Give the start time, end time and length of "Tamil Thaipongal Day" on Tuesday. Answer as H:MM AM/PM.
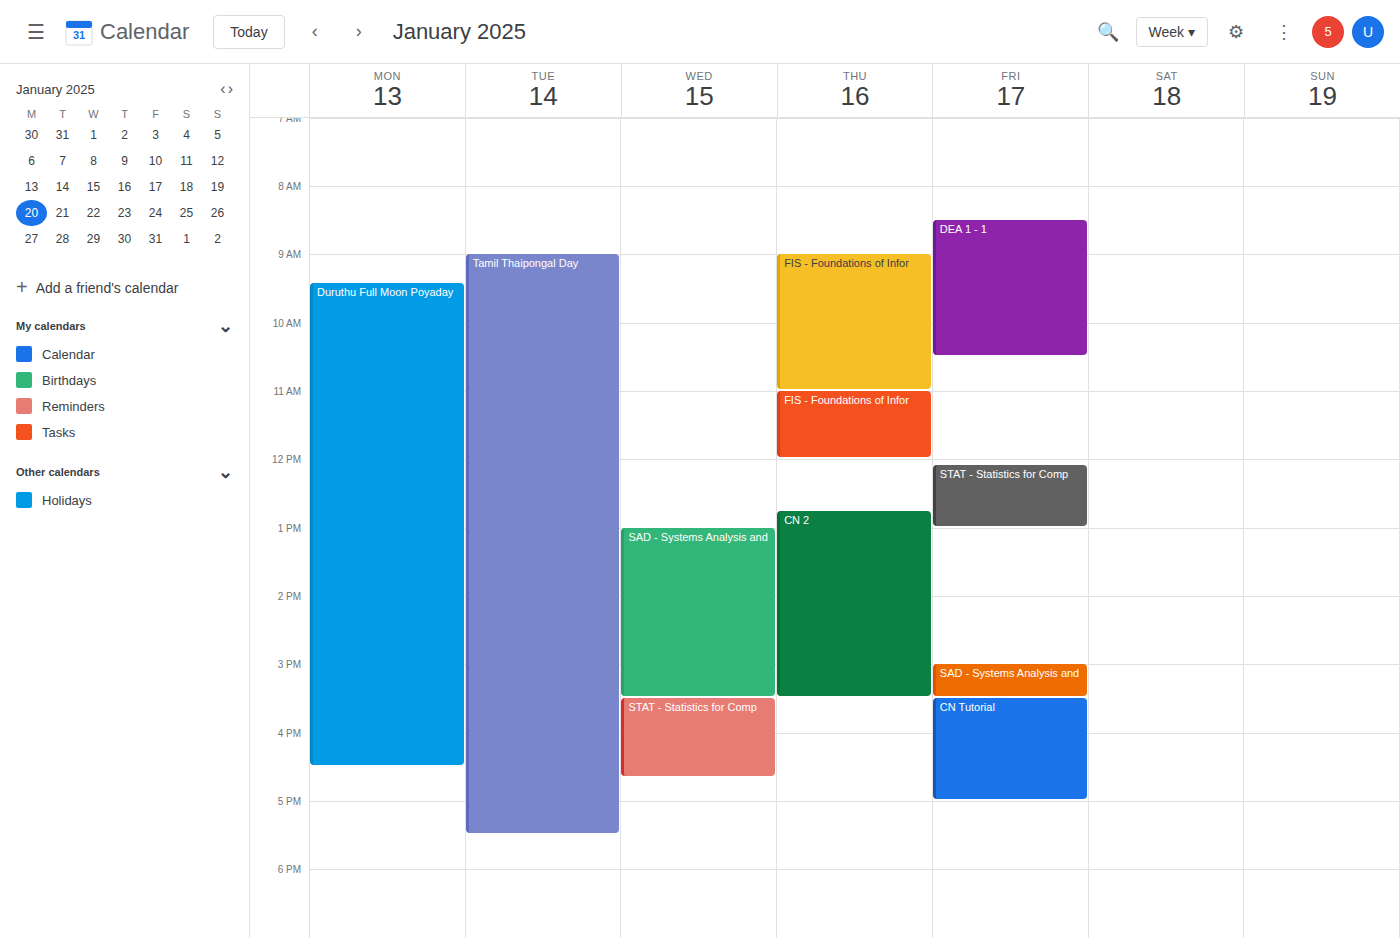
9:00 AM to 5:30 PM, 8 hours 30 minutes